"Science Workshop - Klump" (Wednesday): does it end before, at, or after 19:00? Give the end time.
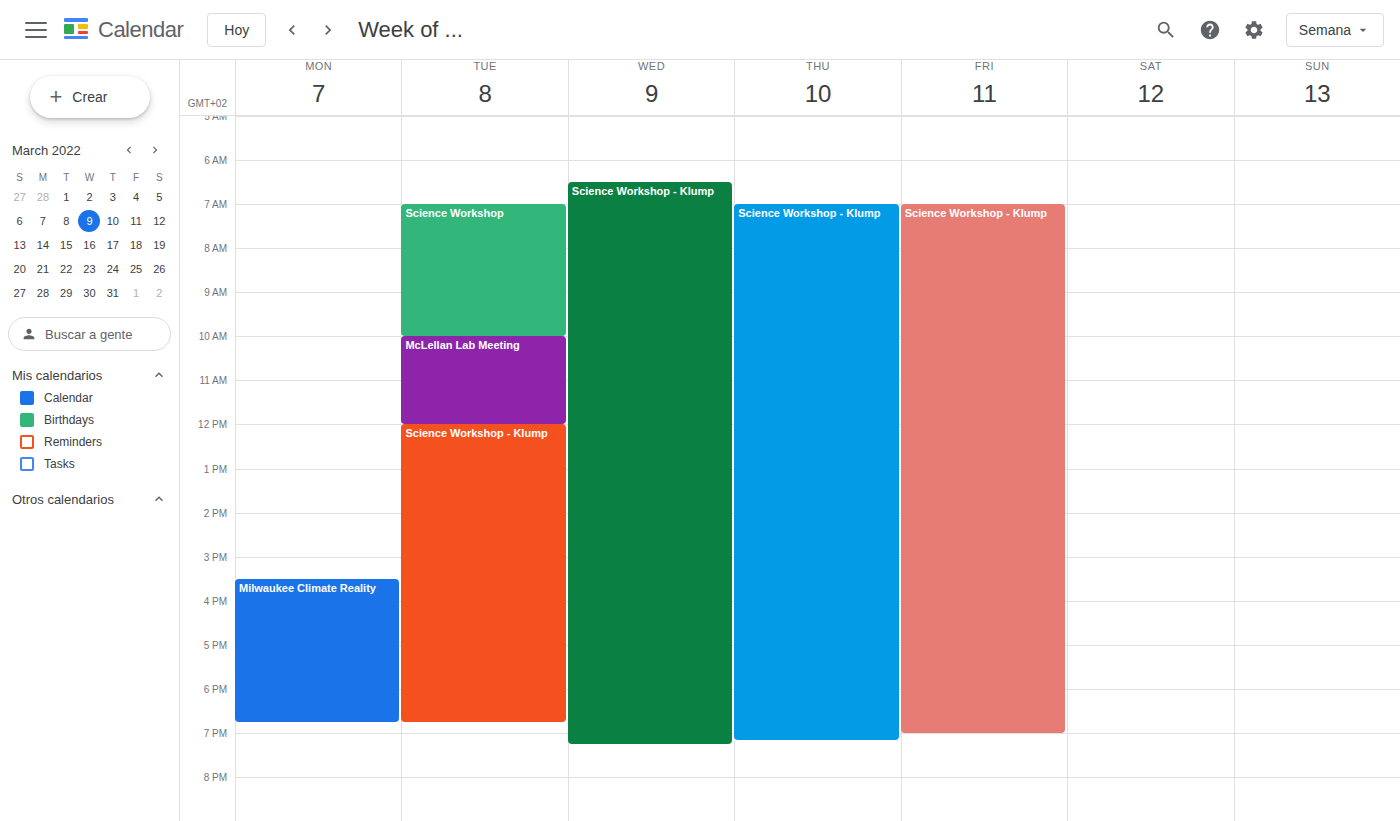
19:15 -- after 19:00, 15 minutes below the 19:00 line.